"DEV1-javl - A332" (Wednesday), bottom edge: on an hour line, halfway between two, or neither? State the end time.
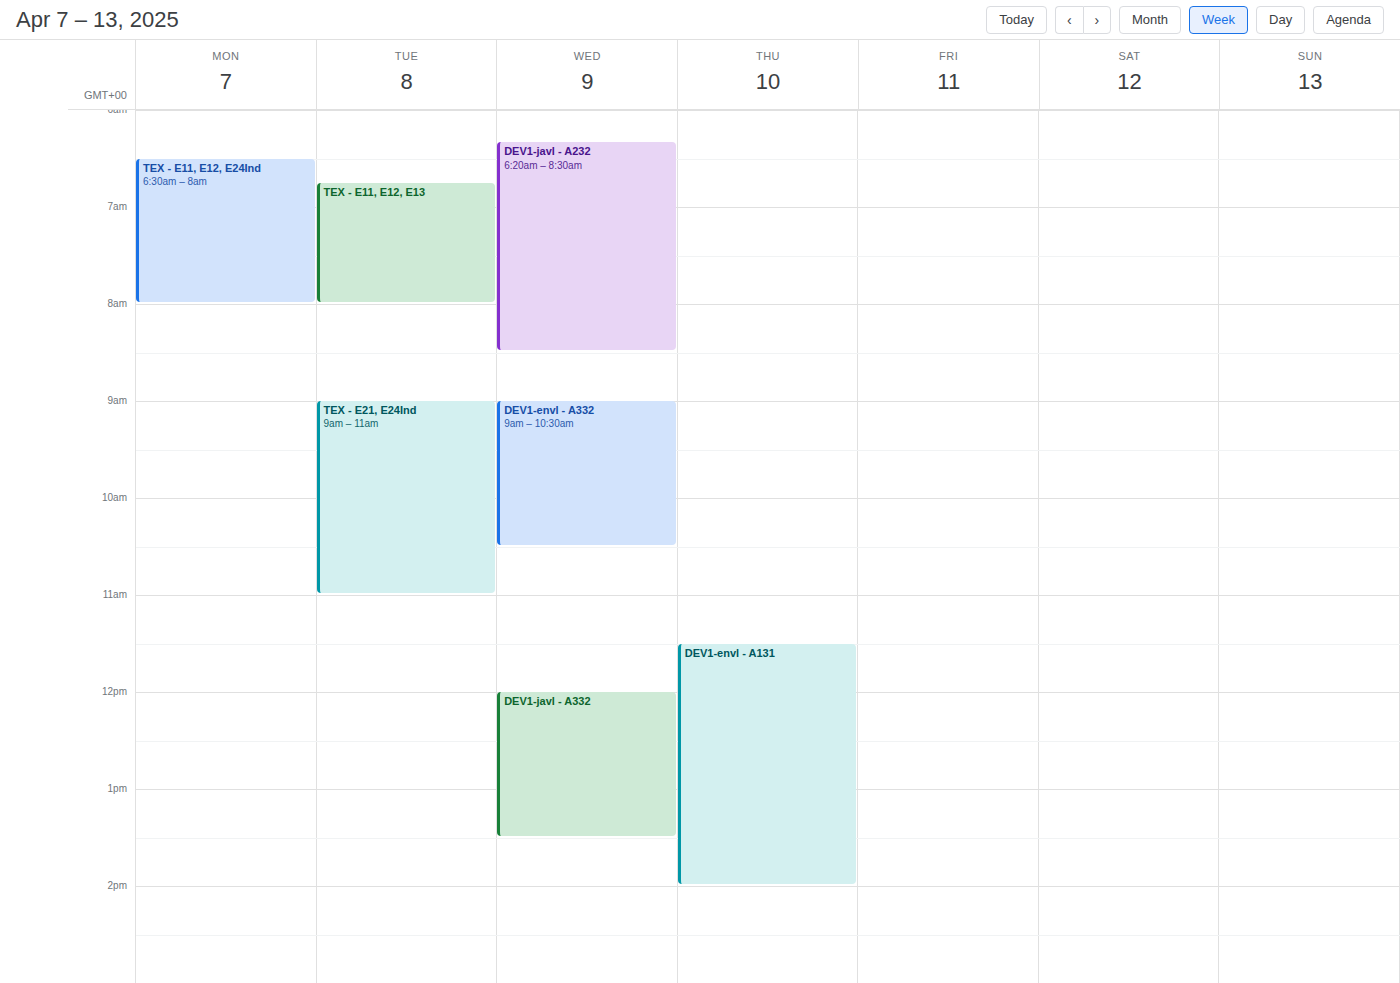
1:30 PM -- halfway between the 1 PM and 2 PM lines.